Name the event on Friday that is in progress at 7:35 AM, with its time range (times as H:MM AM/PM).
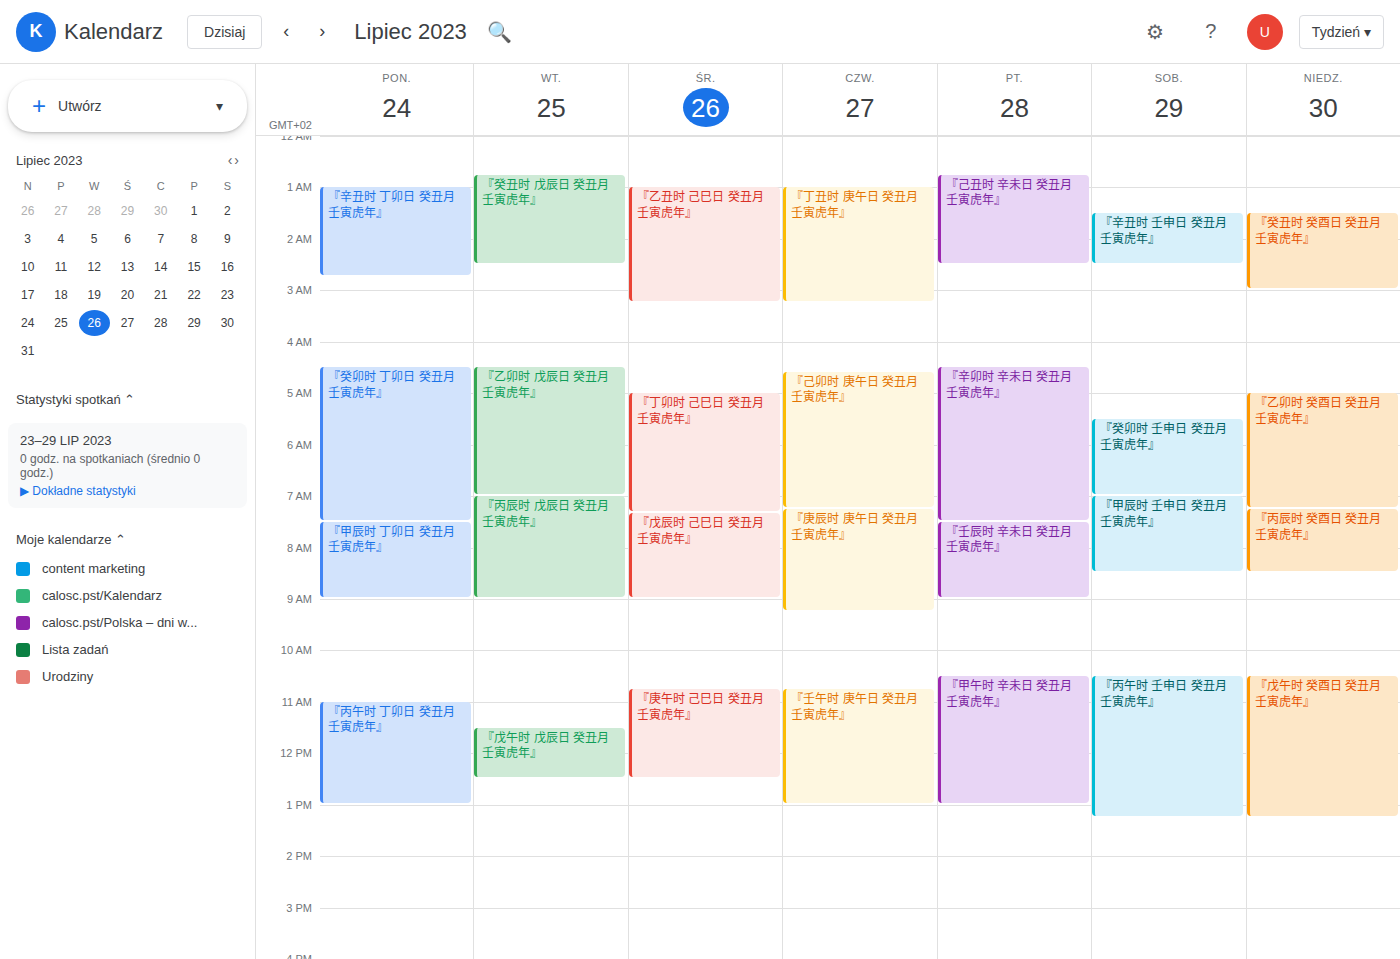
"『壬辰时 辛未日 癸丑月 壬寅虎年』", 7:30 AM to 9:00 AM